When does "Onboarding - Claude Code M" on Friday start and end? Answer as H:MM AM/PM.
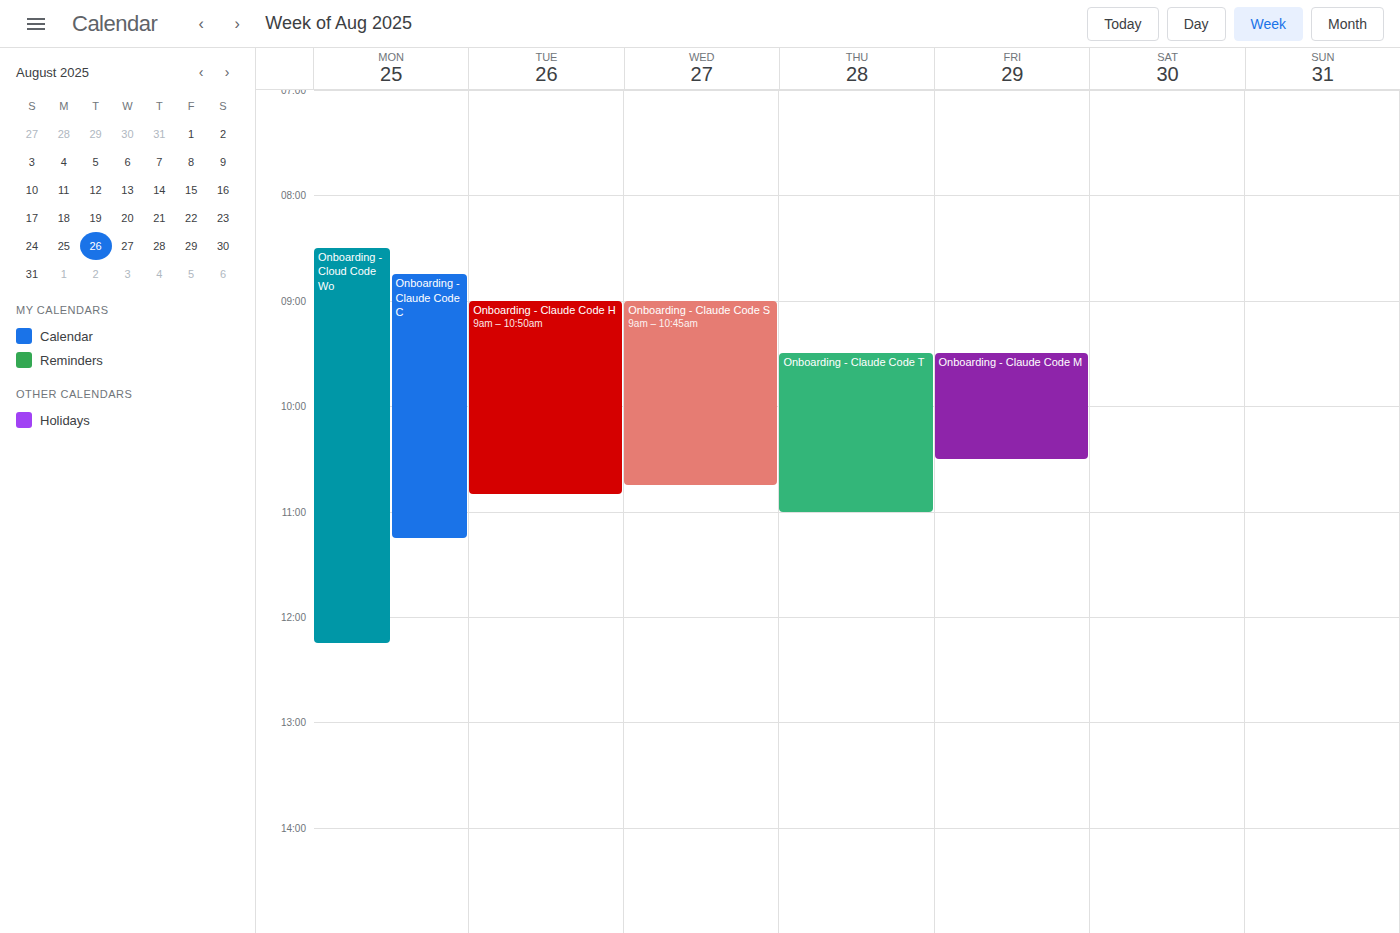
9:30 AM to 10:30 AM